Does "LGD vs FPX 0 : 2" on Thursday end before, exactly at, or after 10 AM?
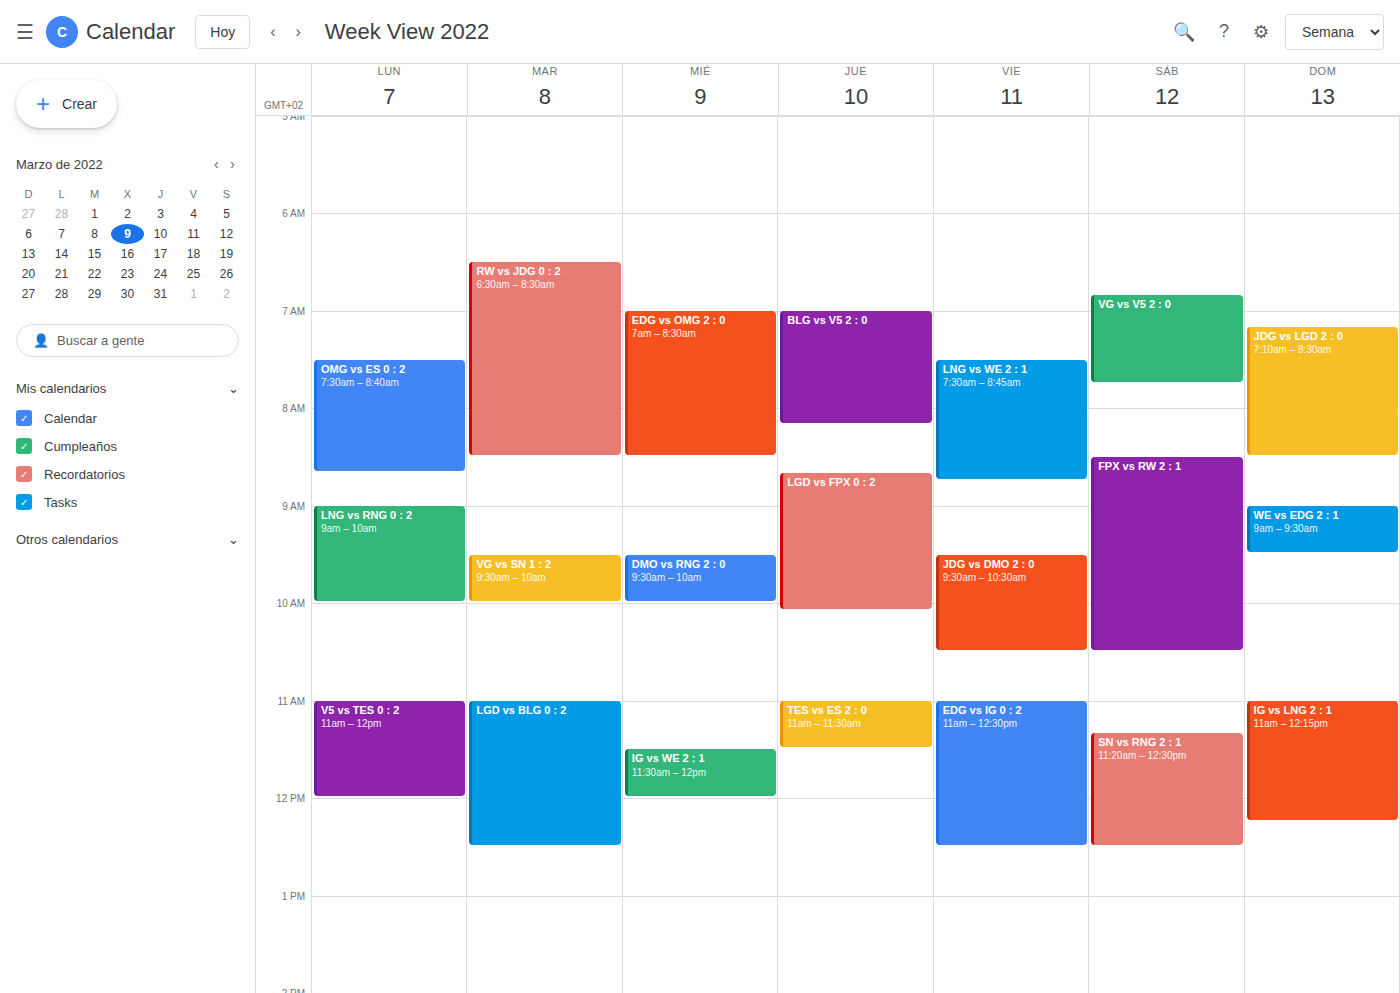
10:05 AM -- after 10 AM, 5 minutes below the 10 AM line.